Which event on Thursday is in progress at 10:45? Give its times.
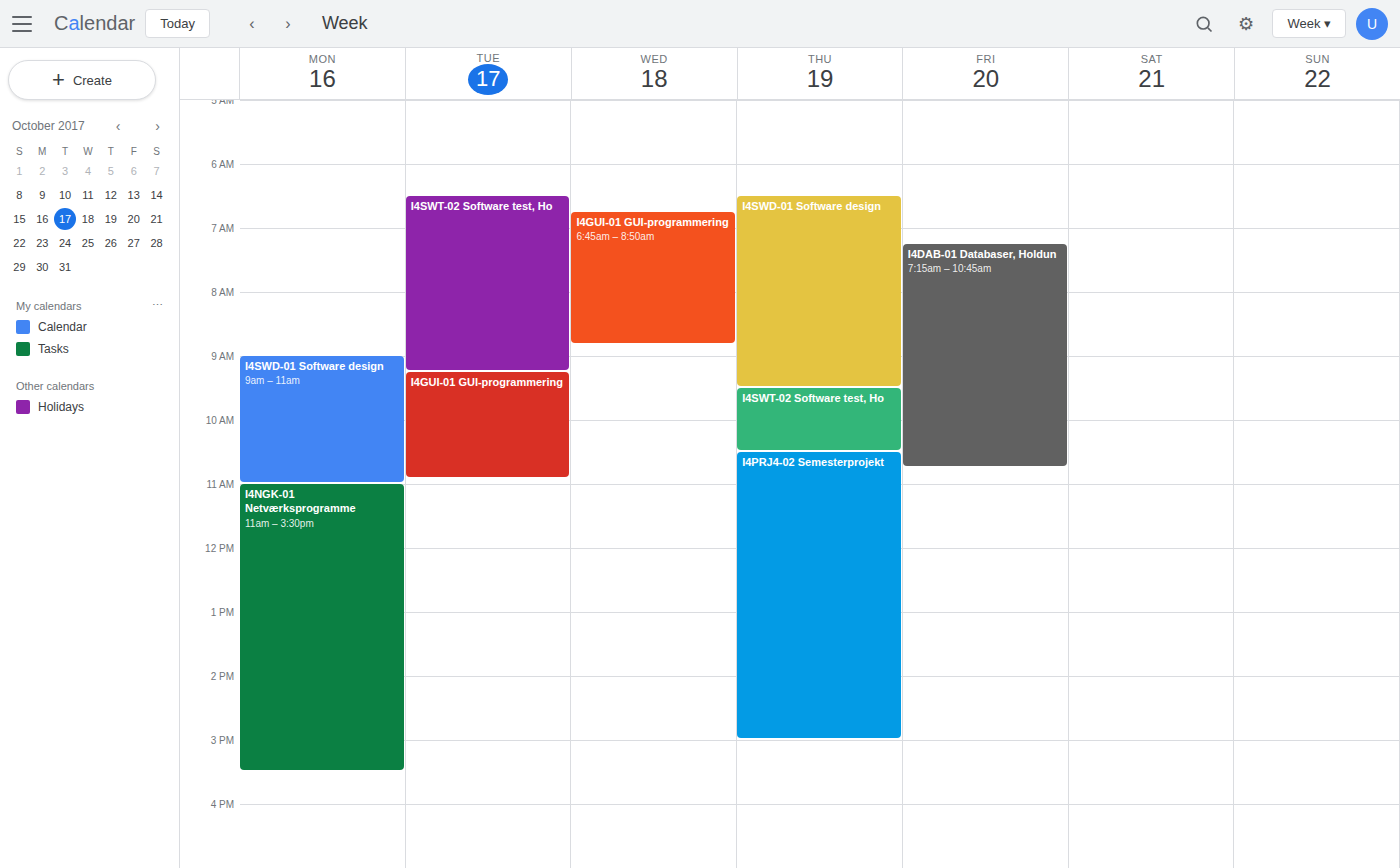
"I4PRJ4-02 Semesterprojekt", 10:30 to 15:00